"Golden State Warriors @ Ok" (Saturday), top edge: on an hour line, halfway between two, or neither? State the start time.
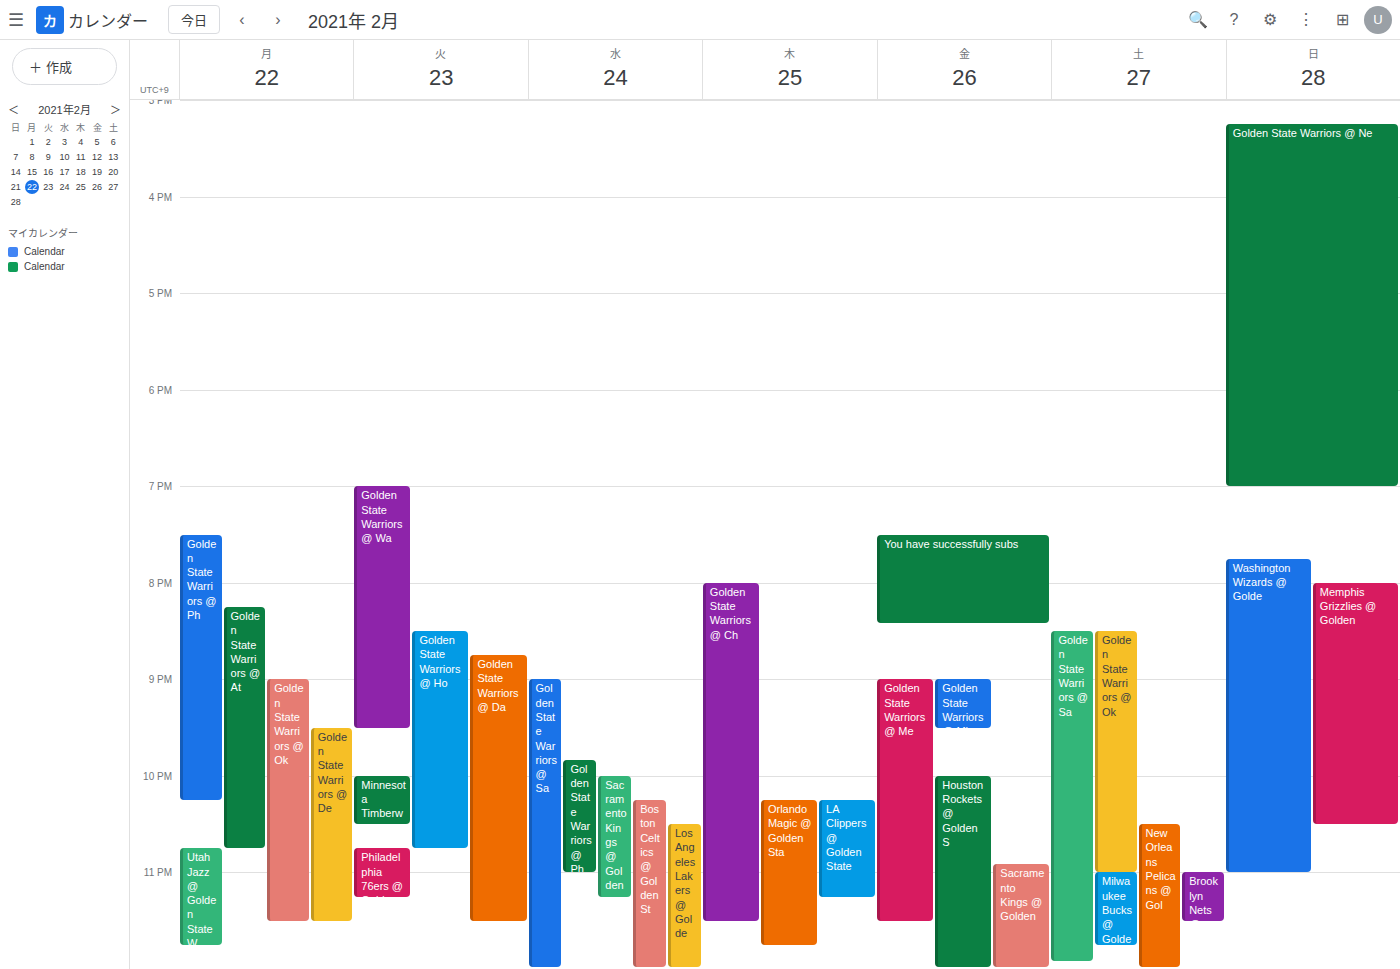
8:30 PM -- halfway between the 8 PM and 9 PM lines.